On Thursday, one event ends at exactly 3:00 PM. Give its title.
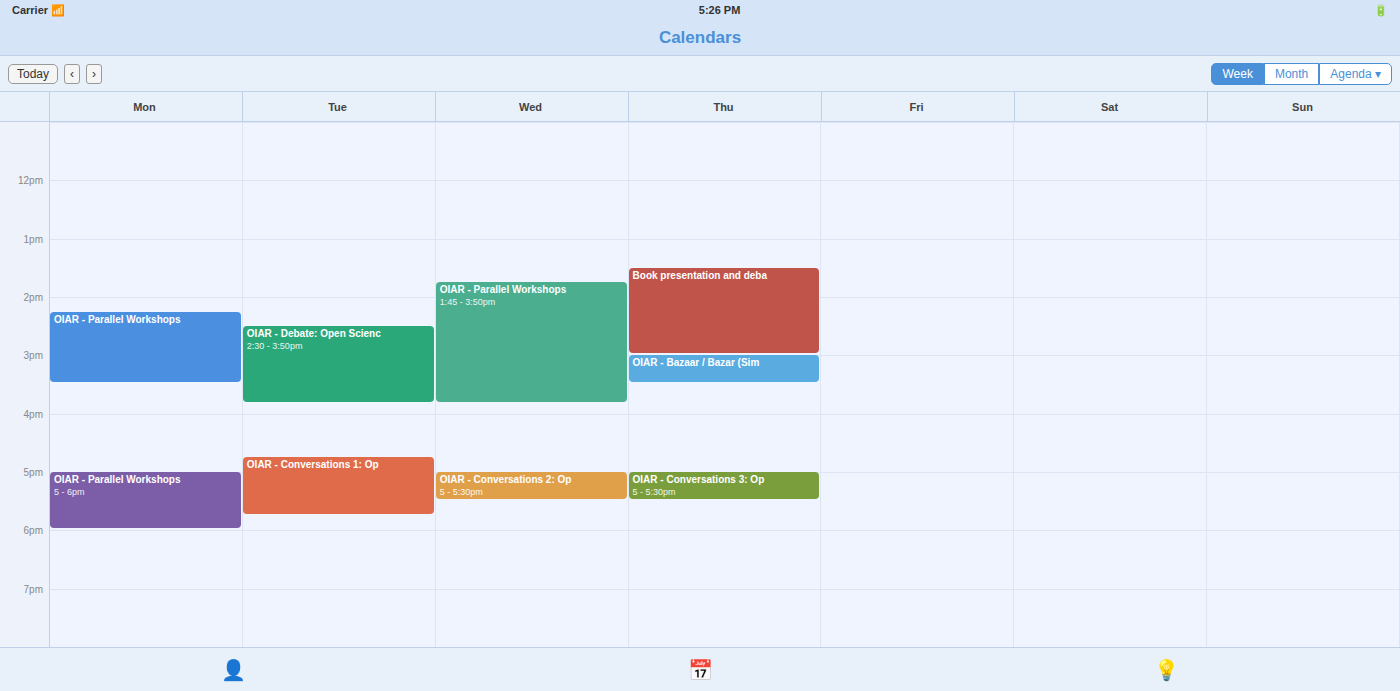
"Book presentation and deba"